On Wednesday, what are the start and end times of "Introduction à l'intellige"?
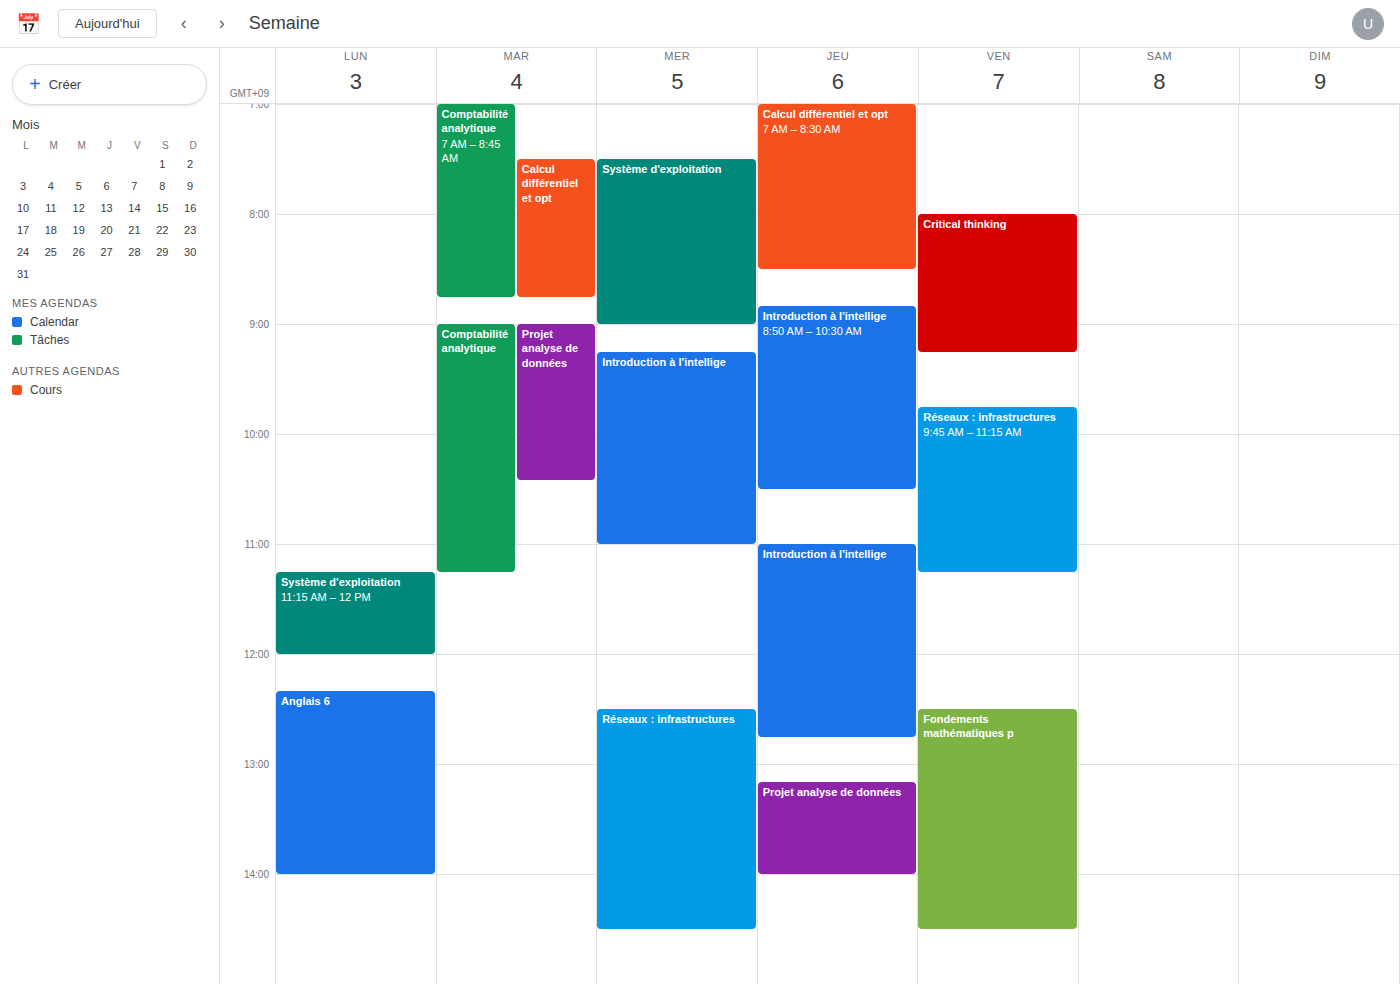
9:15 AM to 11:00 AM